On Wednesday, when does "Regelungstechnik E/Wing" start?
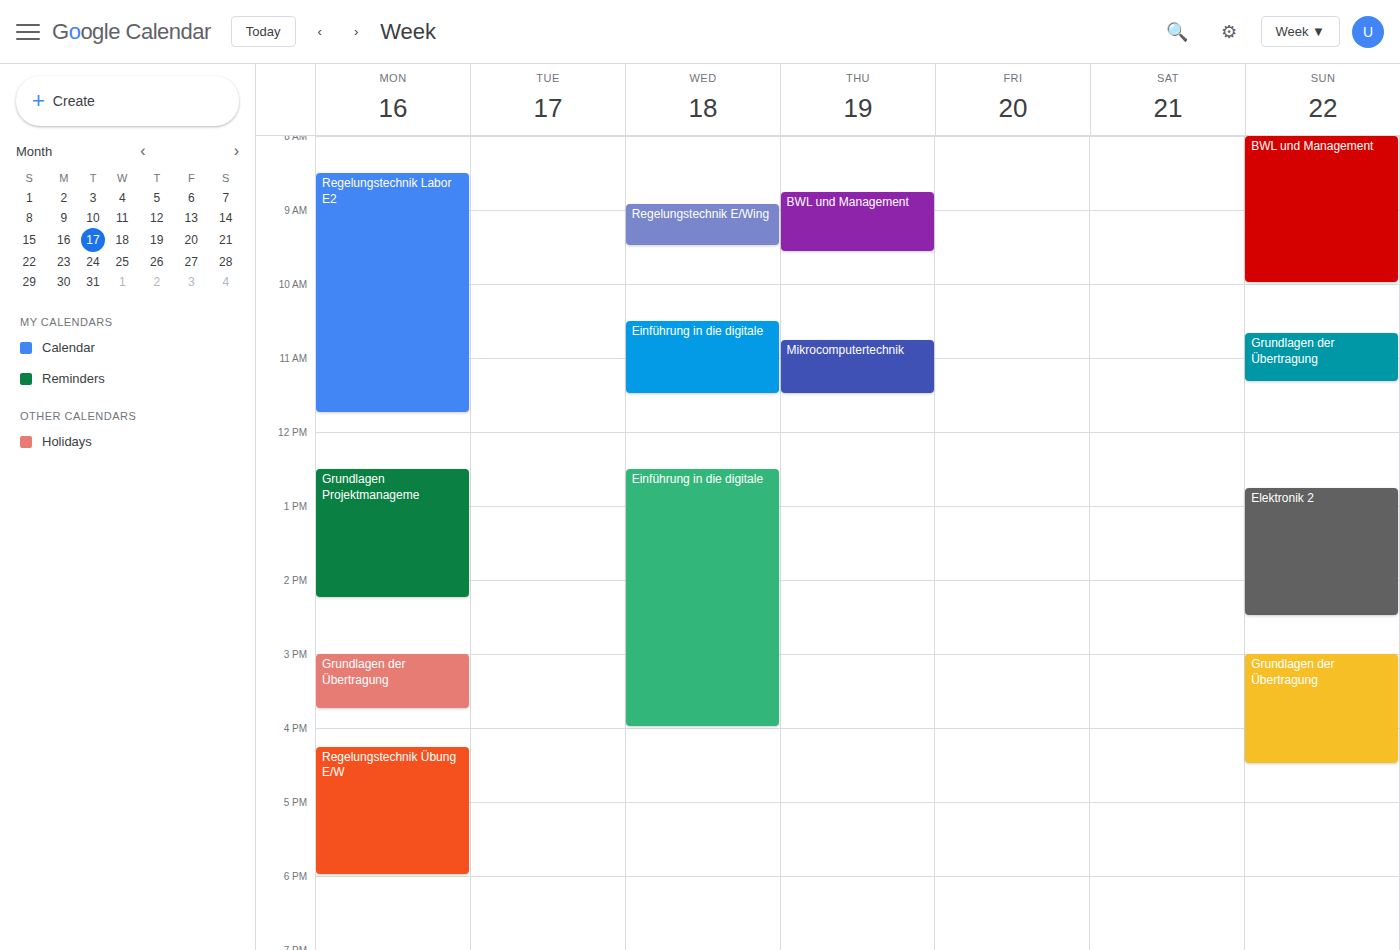
8:55 AM